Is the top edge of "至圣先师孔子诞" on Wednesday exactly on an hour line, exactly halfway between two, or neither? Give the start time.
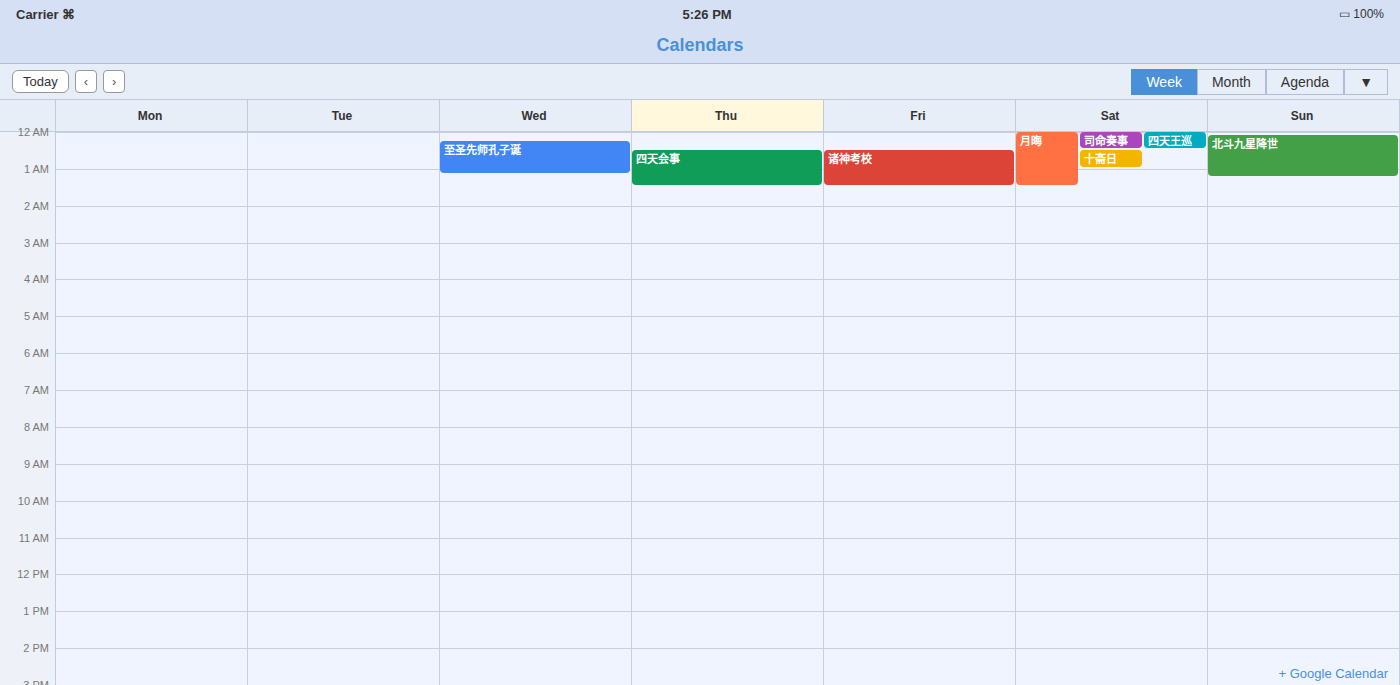
12:15 AM -- neither: a quarter of the way from the 12 AM line to the 1 AM line.